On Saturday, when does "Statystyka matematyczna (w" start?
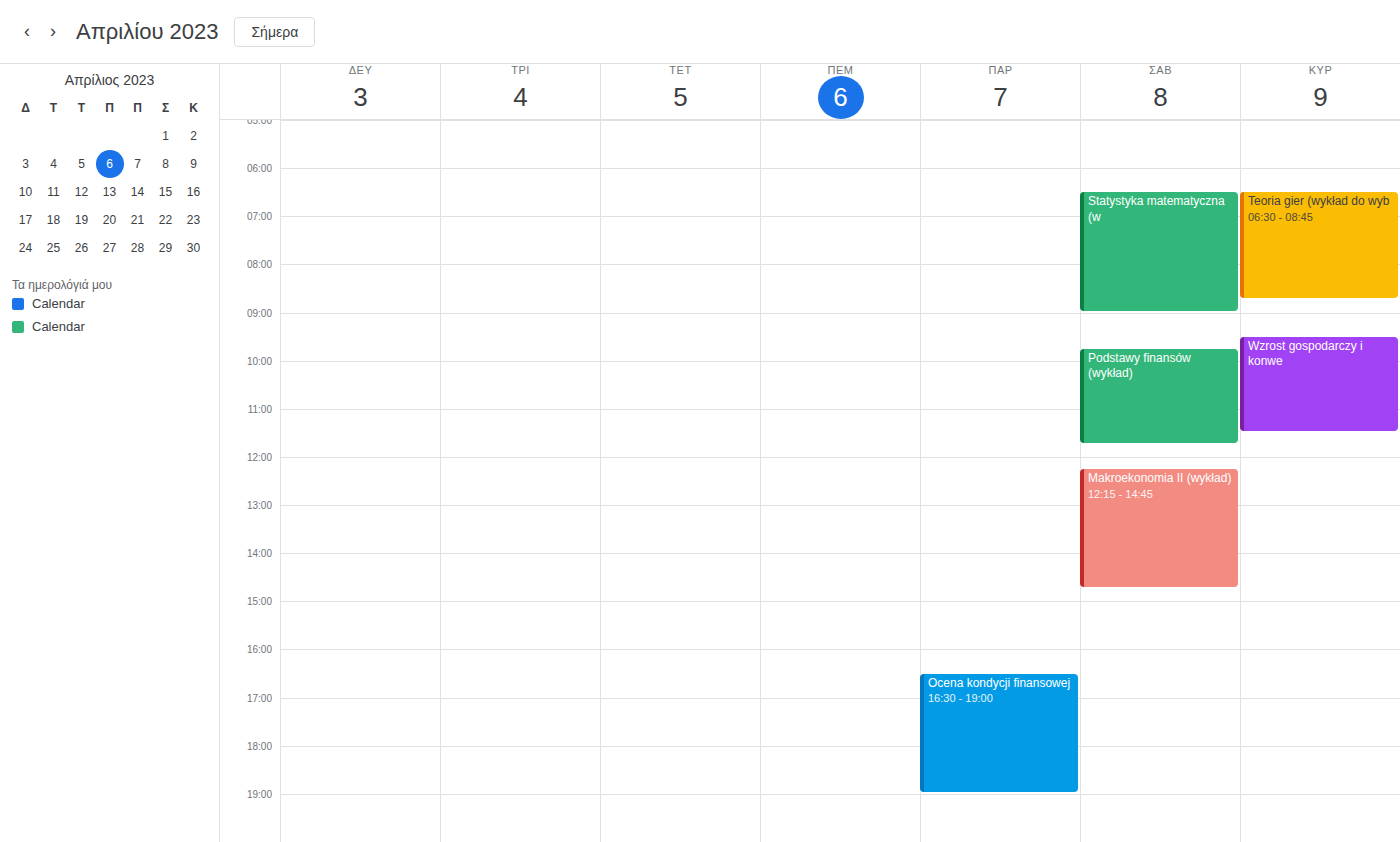
06:30